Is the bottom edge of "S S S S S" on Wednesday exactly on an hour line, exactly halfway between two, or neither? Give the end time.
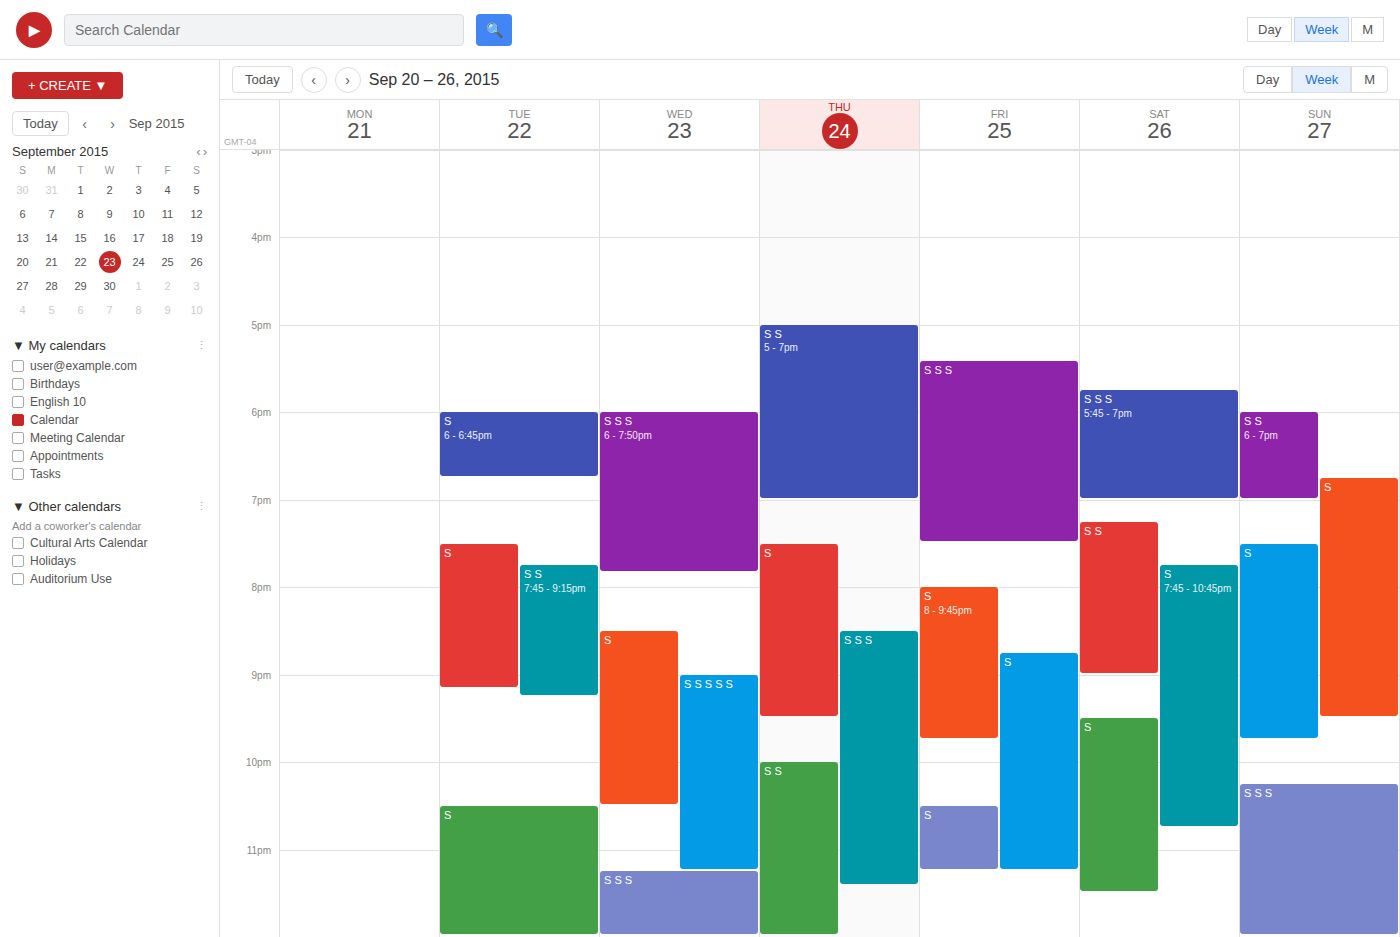
11:15 PM -- neither: a quarter of the way from the 11 PM line to the 12 AM line.